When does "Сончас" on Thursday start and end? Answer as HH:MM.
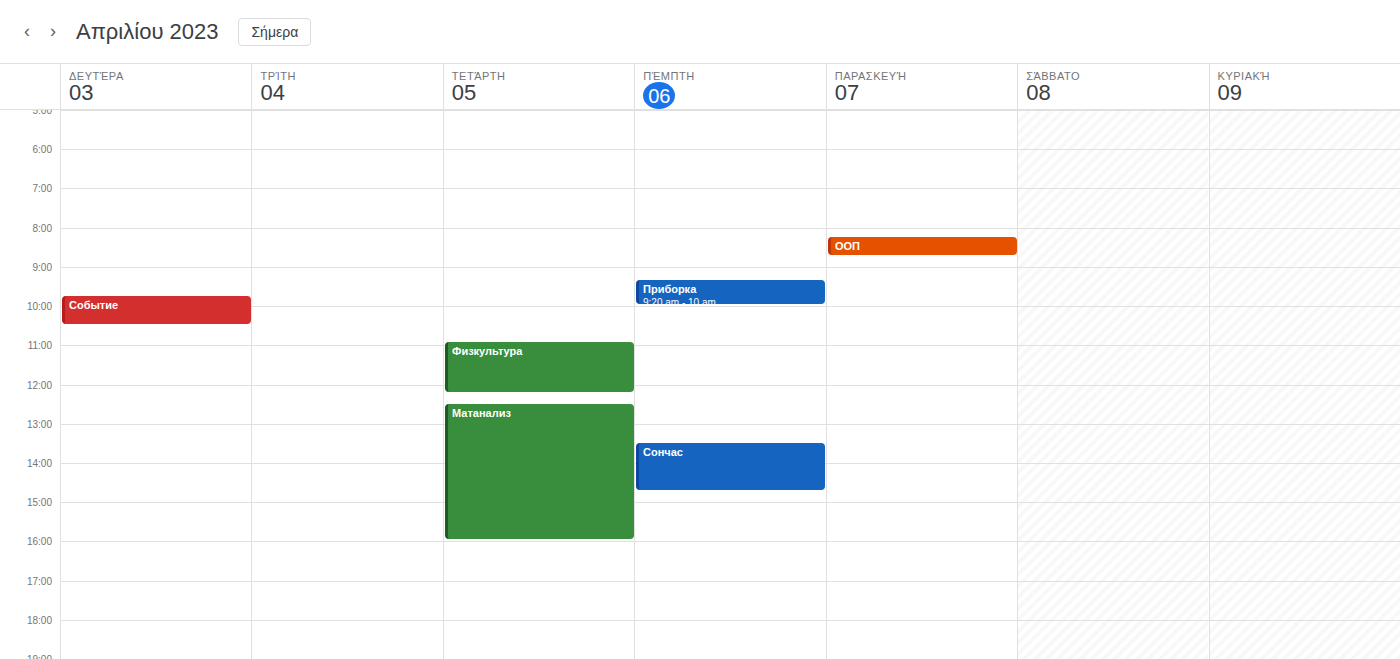
13:30 to 14:45